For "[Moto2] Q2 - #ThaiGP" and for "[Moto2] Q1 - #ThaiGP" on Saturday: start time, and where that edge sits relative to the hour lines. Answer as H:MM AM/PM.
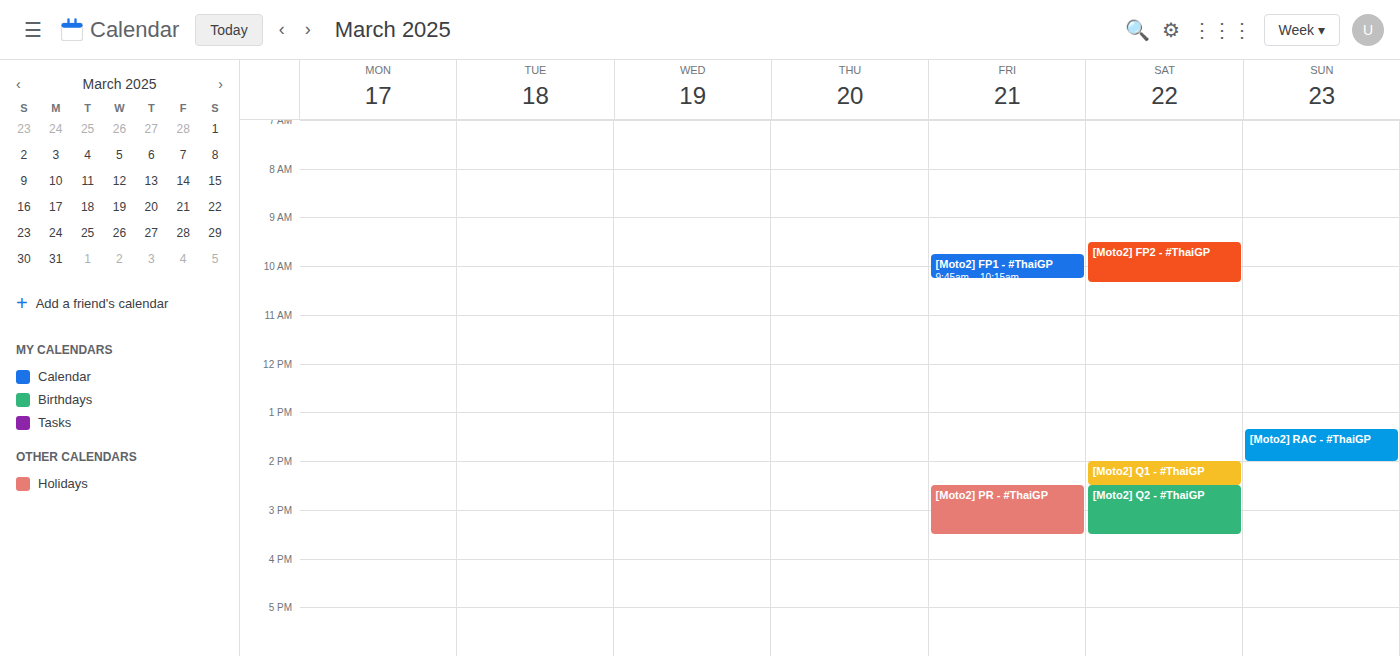
"[Moto2] Q2 - #ThaiGP": 2:30 PM, halfway between the 2 PM and 3 PM lines. "[Moto2] Q1 - #ThaiGP": 2:00 PM, exactly on the 2 PM line.